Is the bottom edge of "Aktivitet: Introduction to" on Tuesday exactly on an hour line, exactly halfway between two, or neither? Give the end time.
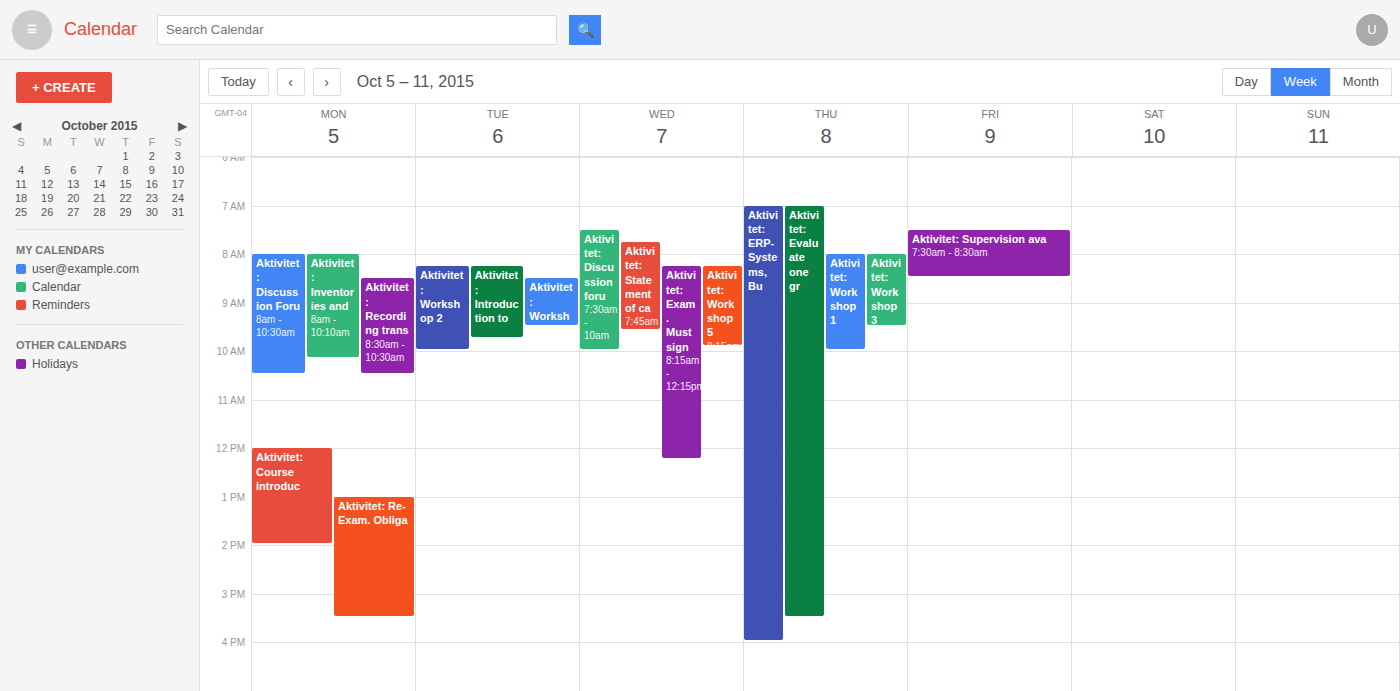
9:45 AM -- neither: three quarters of the way from the 9 AM line to the 10 AM line.